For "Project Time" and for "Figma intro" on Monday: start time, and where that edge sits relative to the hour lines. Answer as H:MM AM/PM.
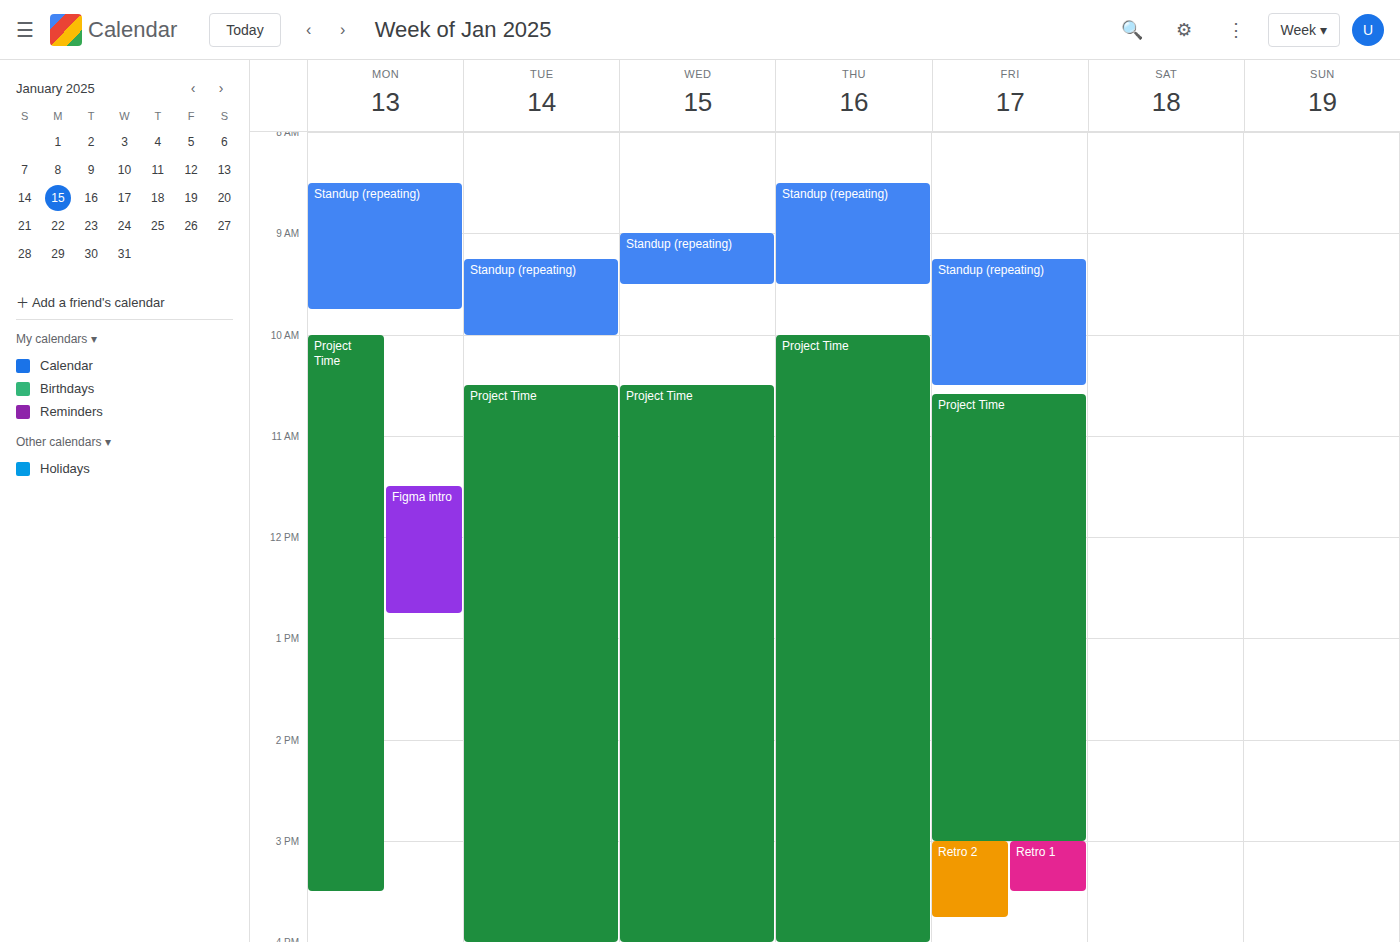
"Project Time": 10:00 AM, exactly on the 10 AM line. "Figma intro": 11:30 AM, halfway between the 11 AM and 12 PM lines.